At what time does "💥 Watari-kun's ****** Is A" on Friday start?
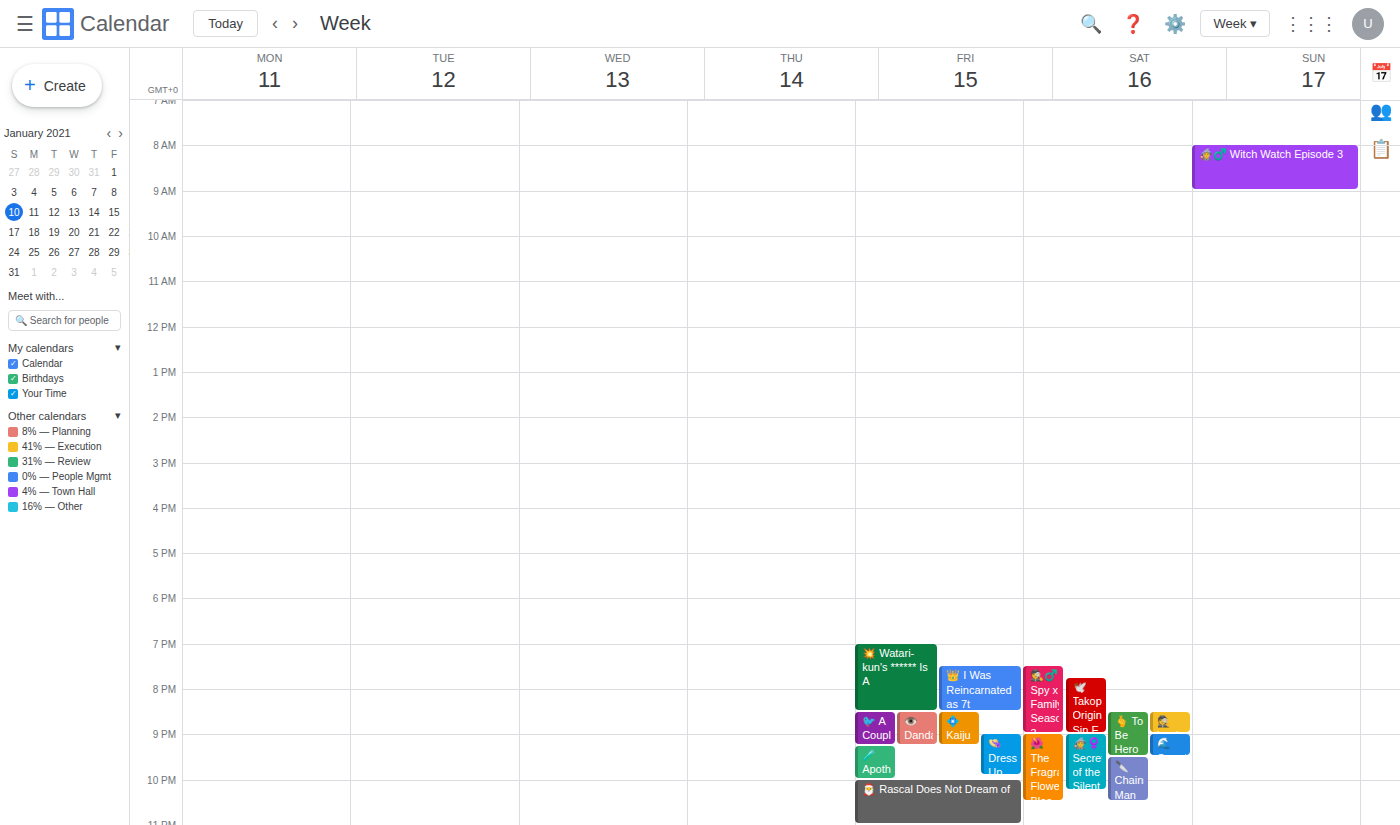
19:00